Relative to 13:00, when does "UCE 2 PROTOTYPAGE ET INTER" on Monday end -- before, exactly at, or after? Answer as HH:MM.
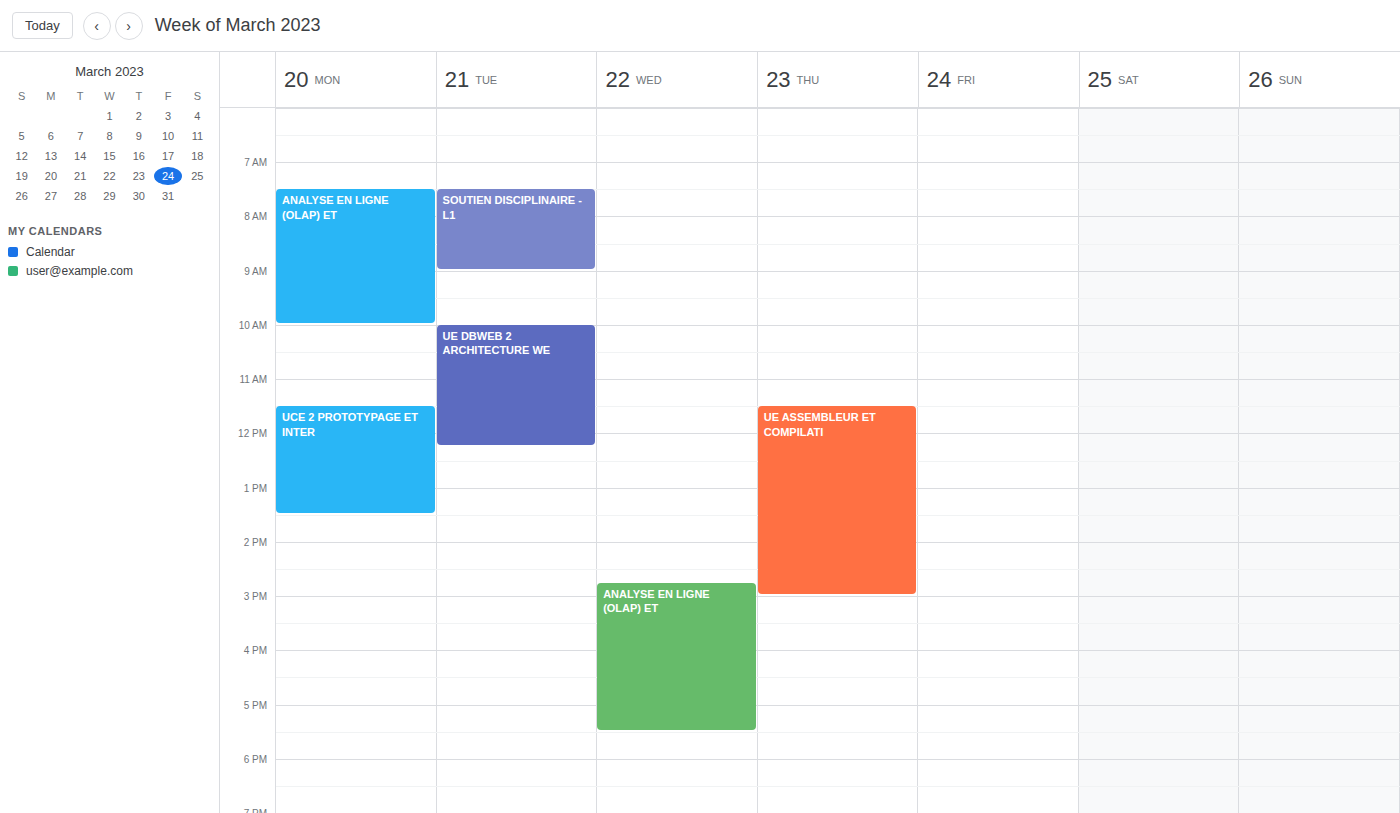
13:30 -- after 13:00, 30 minutes below the 13:00 line.